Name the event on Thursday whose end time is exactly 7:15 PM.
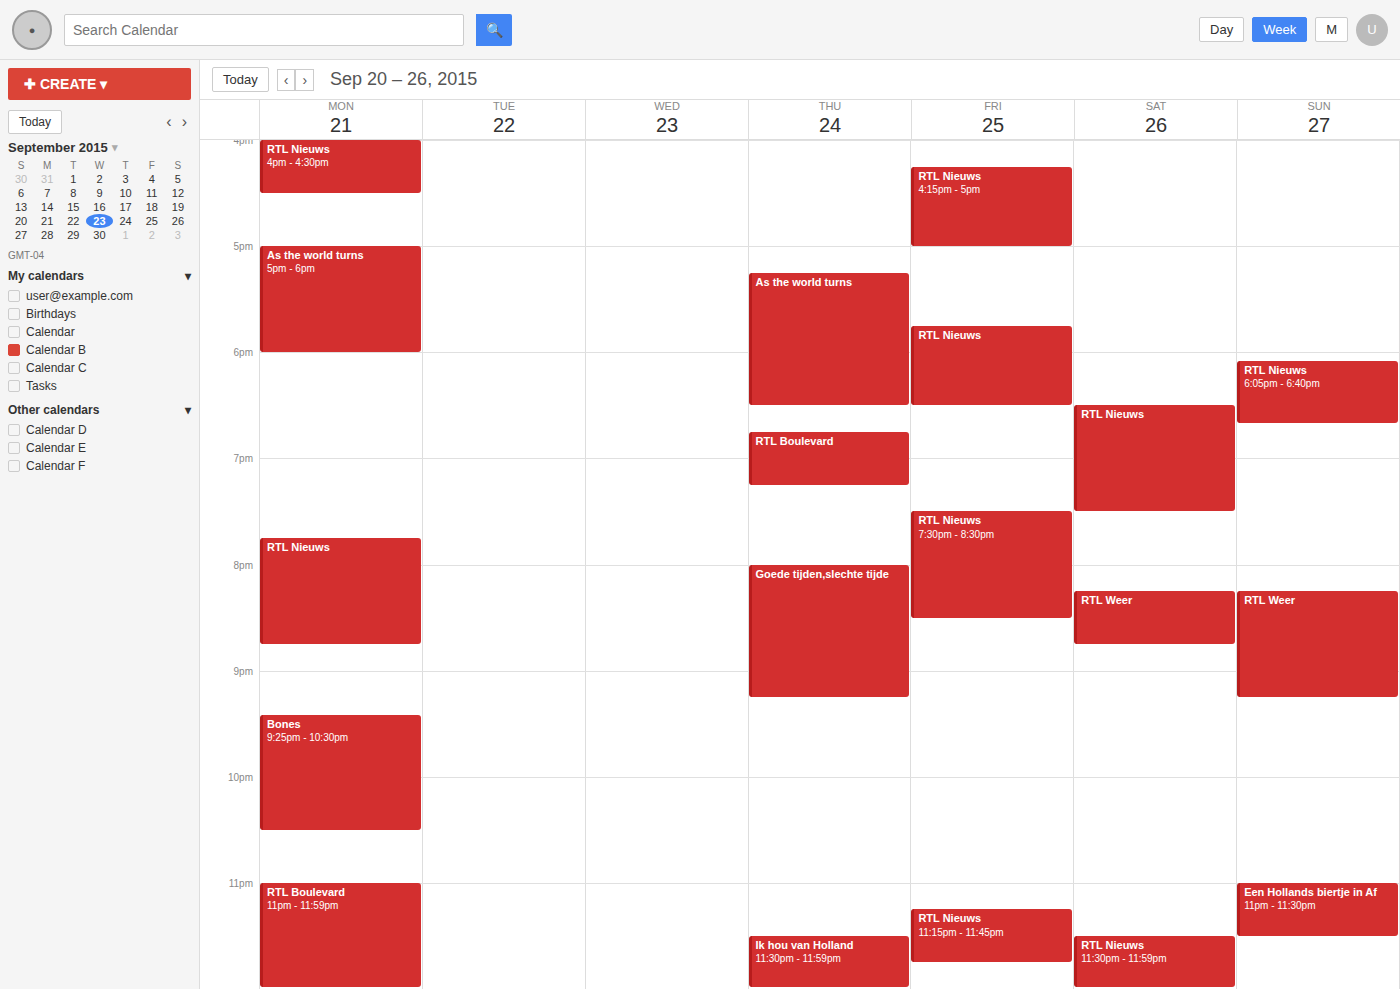
"RTL Boulevard"